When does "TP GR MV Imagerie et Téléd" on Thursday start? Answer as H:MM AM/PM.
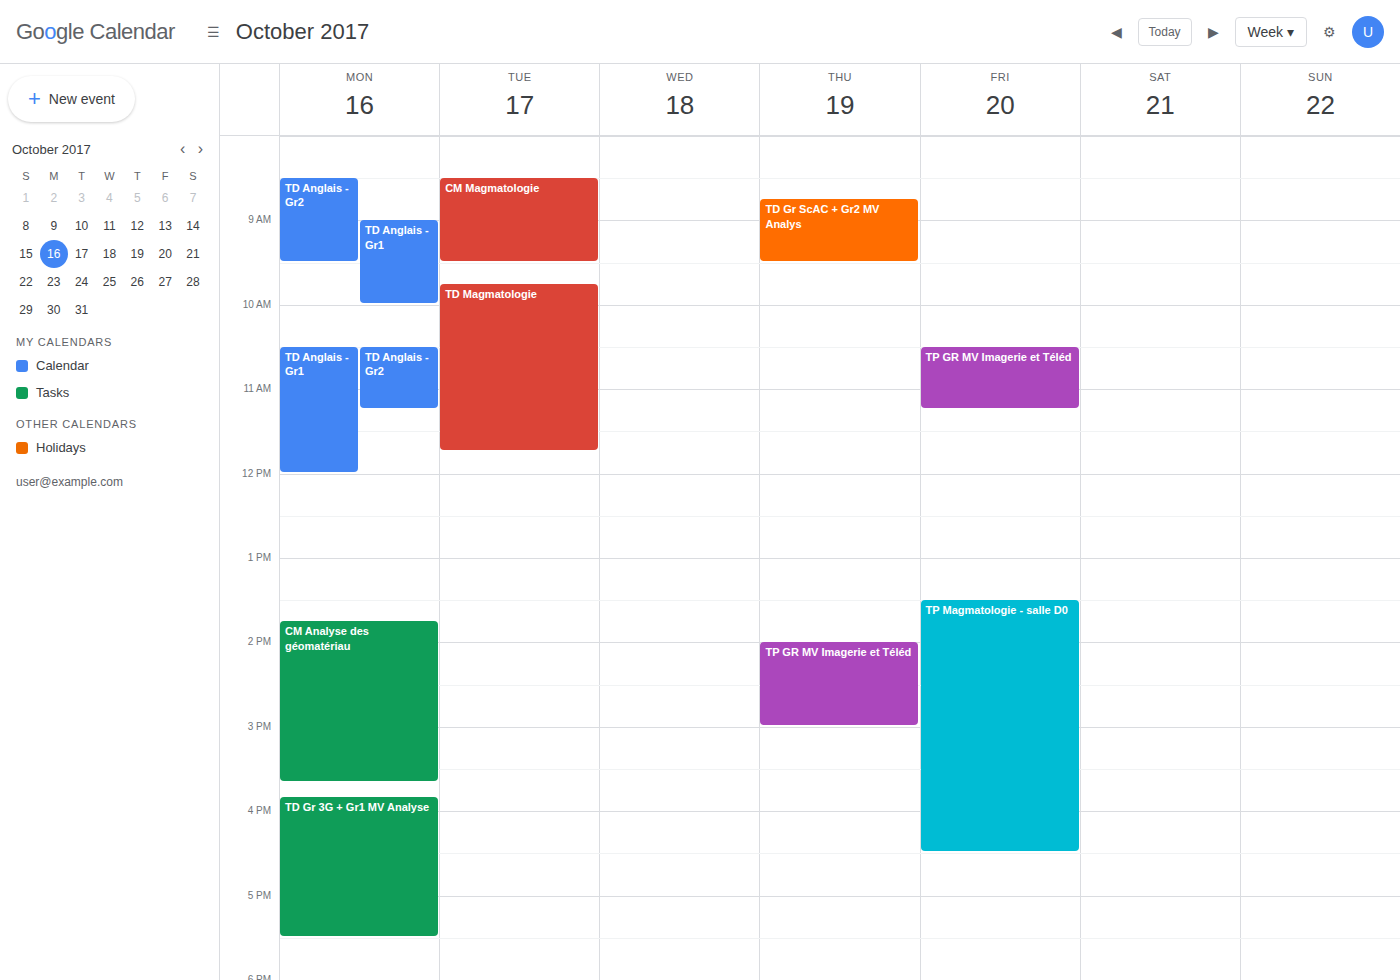
2:00 PM